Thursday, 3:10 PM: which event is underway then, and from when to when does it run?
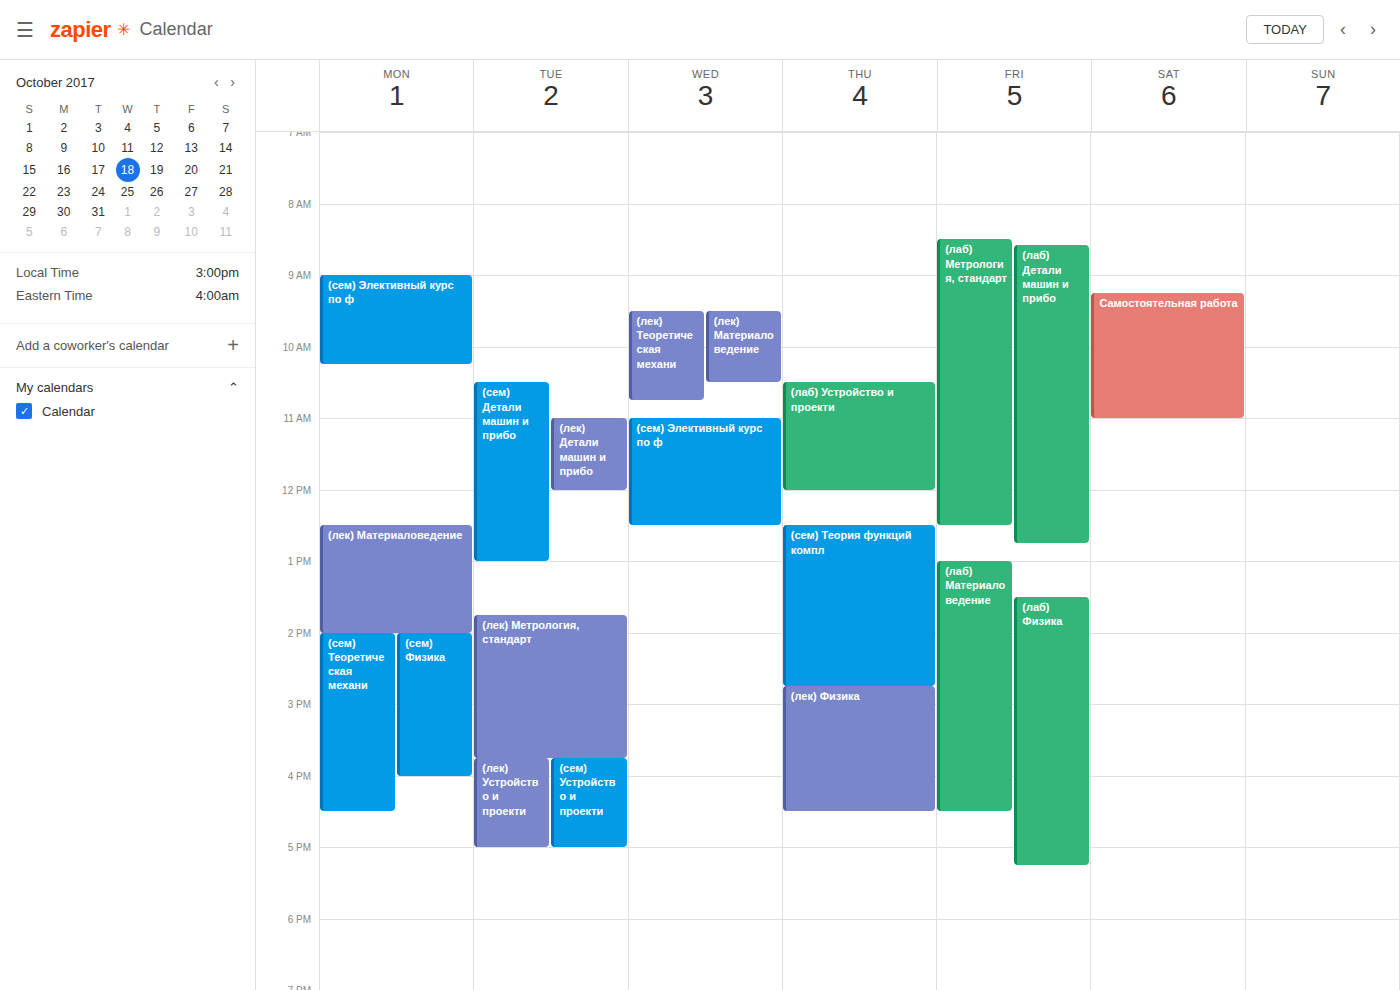
"(лек) Физика", 2:45 PM to 4:30 PM